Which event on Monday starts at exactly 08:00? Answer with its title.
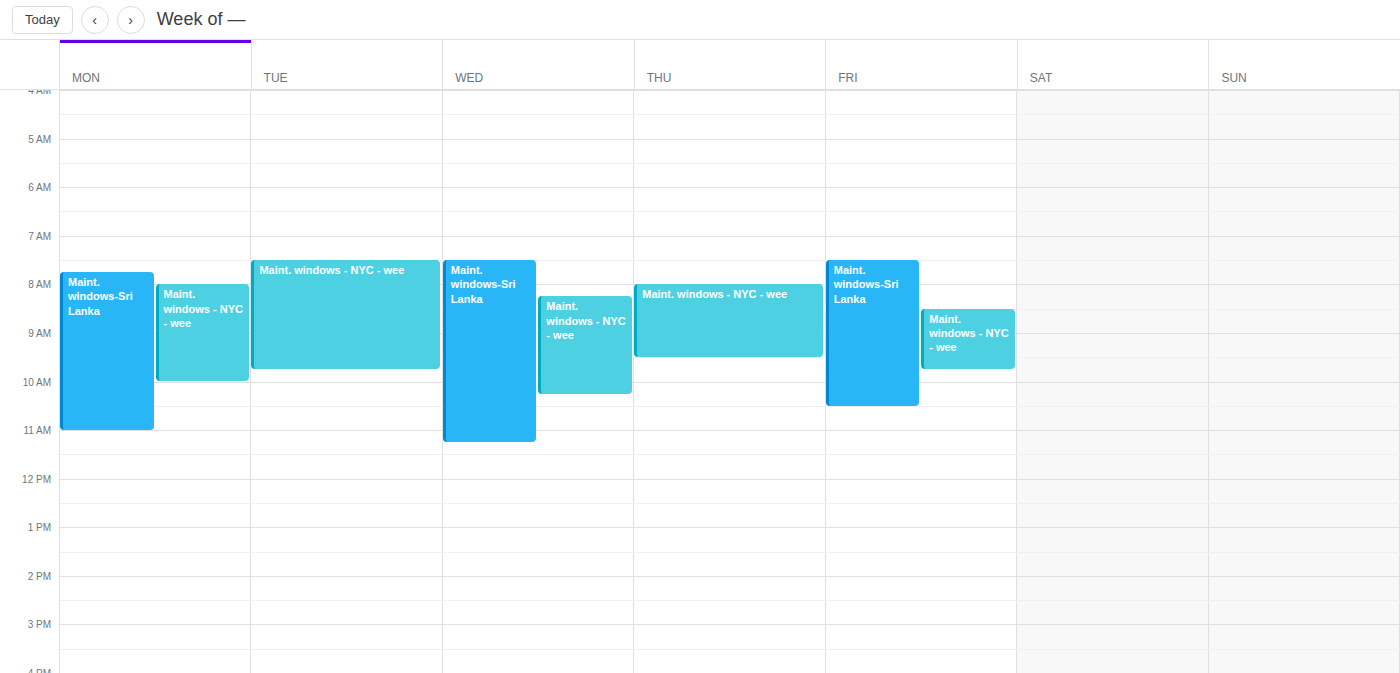
"Maint. windows - NYC - wee"